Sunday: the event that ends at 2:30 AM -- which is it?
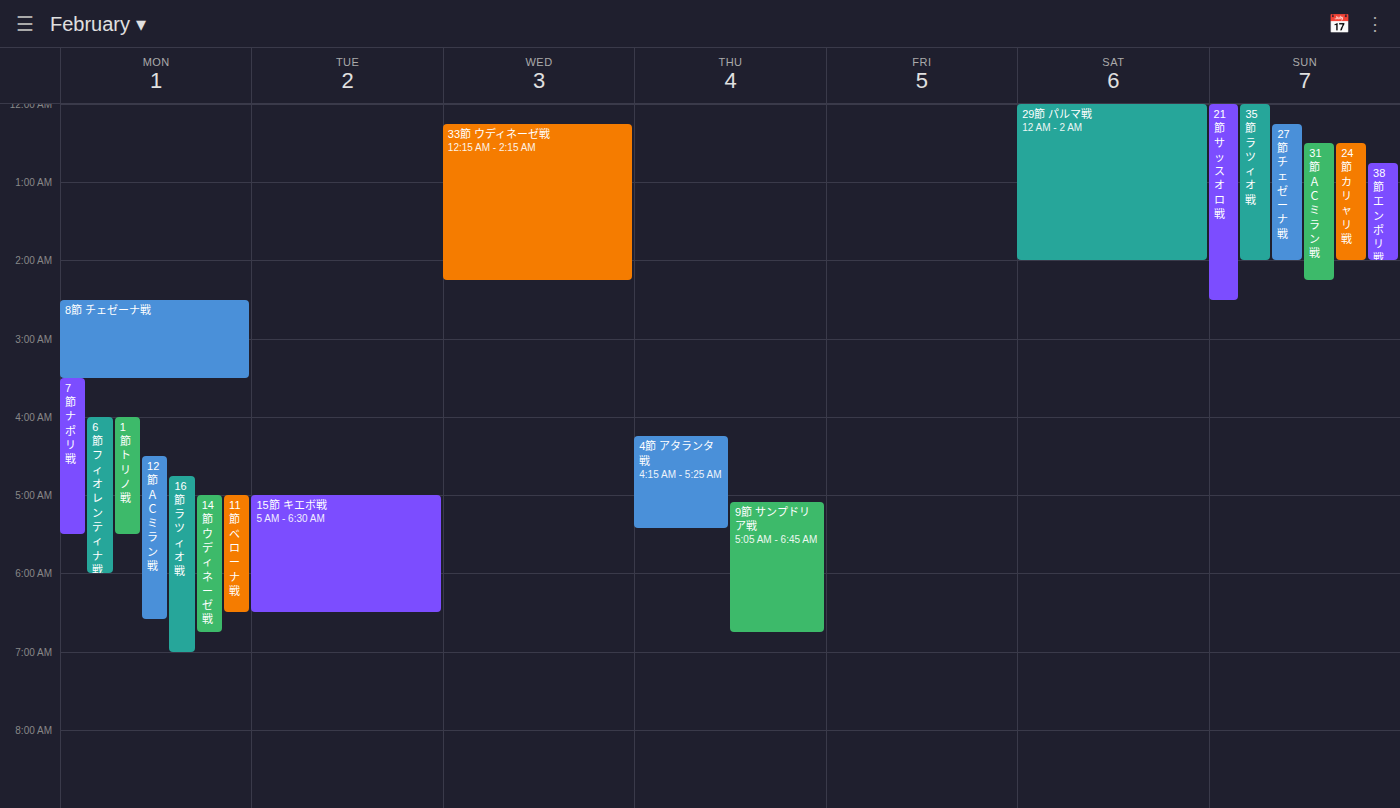
"21節 サッスオロ戦"